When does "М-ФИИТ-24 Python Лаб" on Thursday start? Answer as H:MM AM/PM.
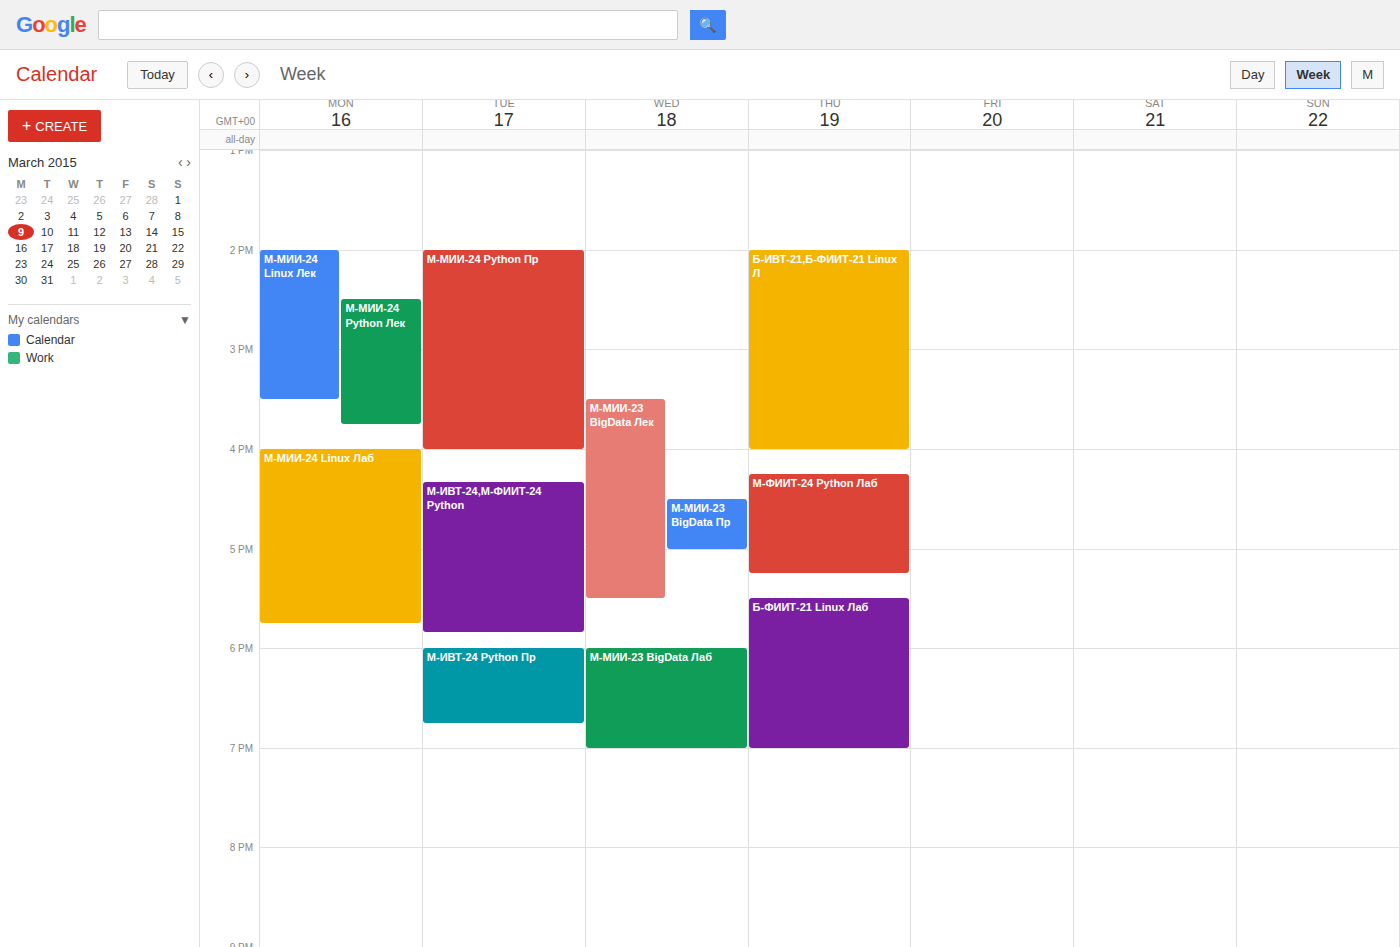
4:15 PM